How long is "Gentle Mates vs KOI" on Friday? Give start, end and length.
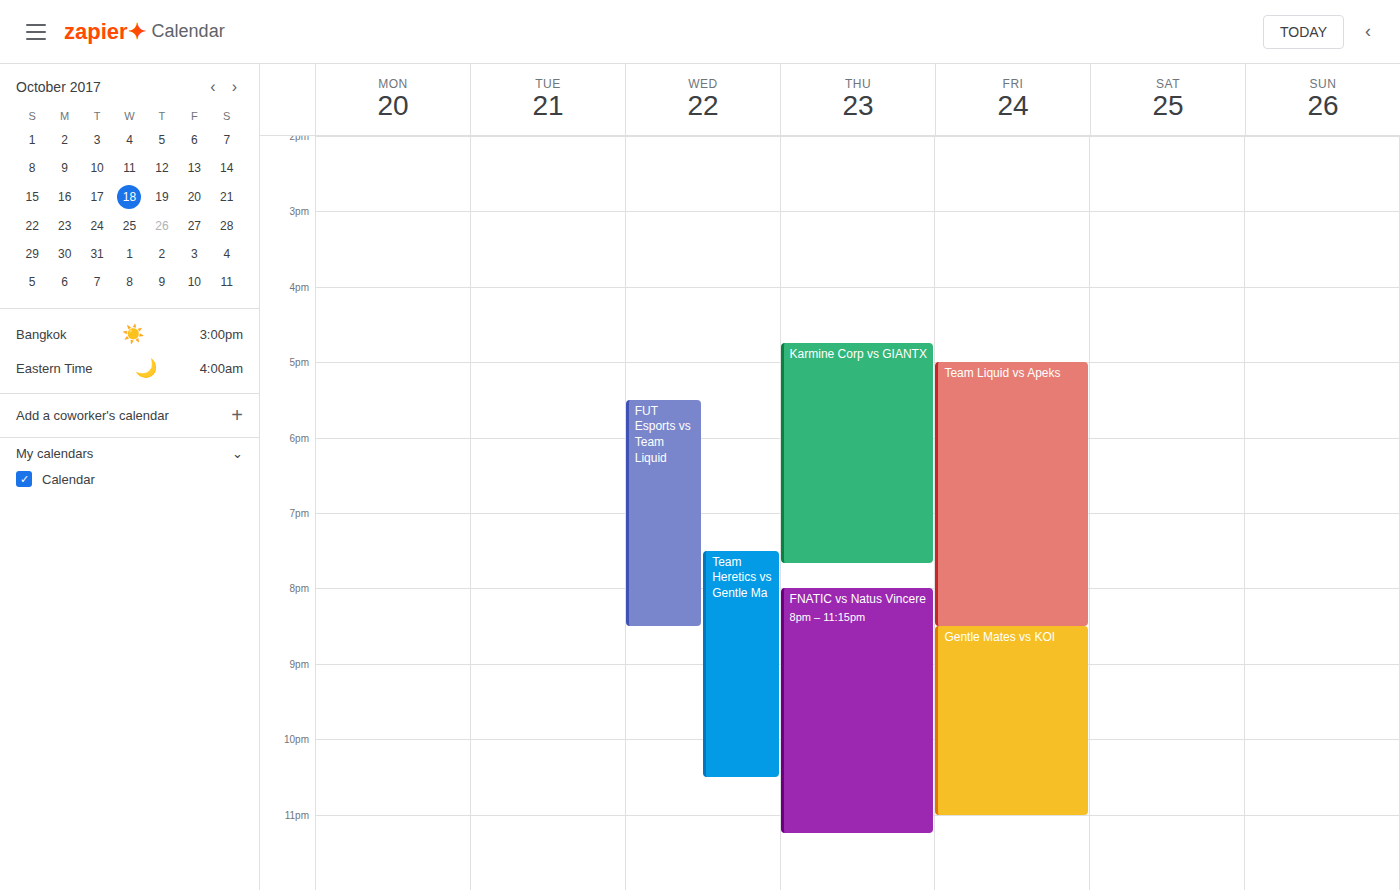
8:30 PM to 11:00 PM, 2 hours 30 minutes